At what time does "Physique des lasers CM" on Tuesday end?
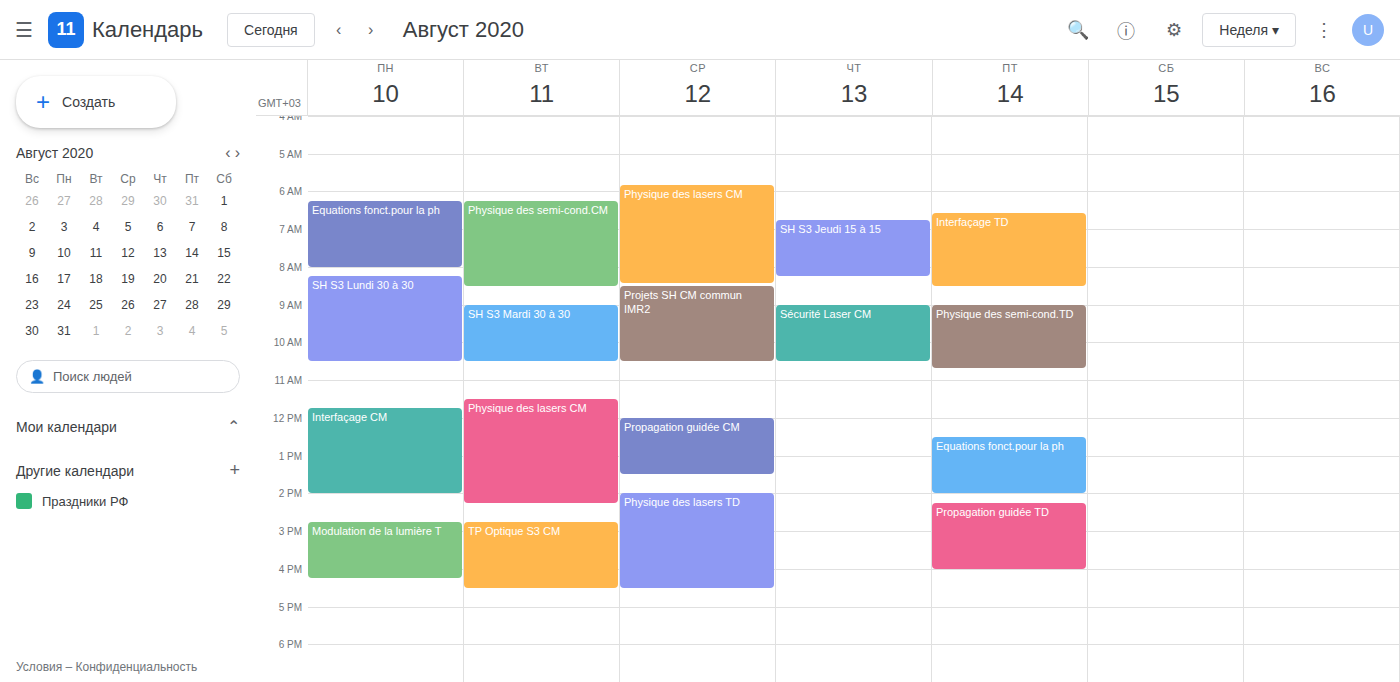
2:15 PM